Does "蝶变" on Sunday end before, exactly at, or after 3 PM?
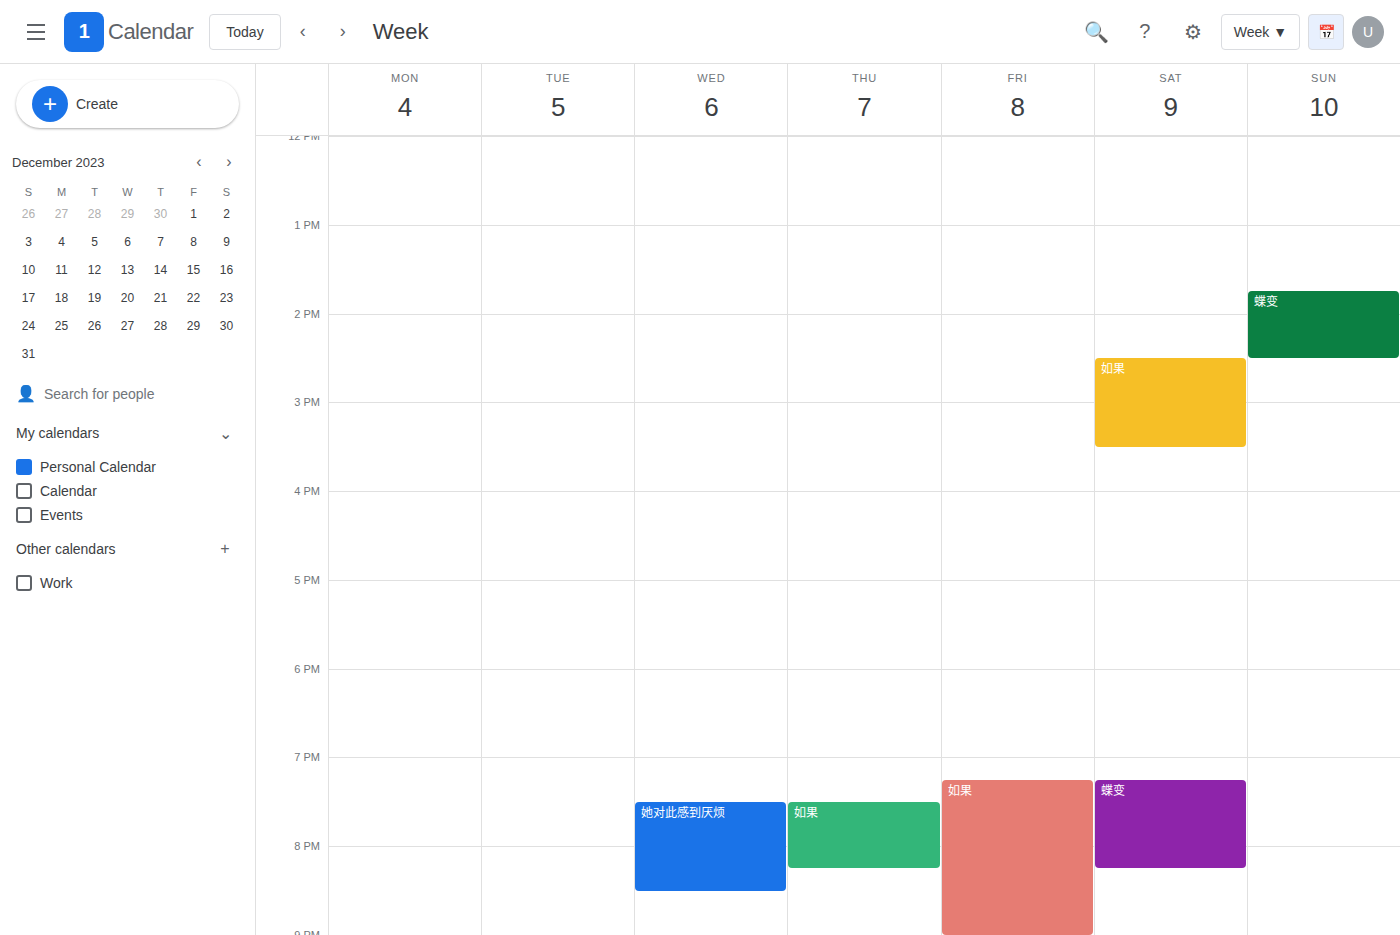
2:30 PM -- before 3 PM, 30 minutes above the 3 PM line.